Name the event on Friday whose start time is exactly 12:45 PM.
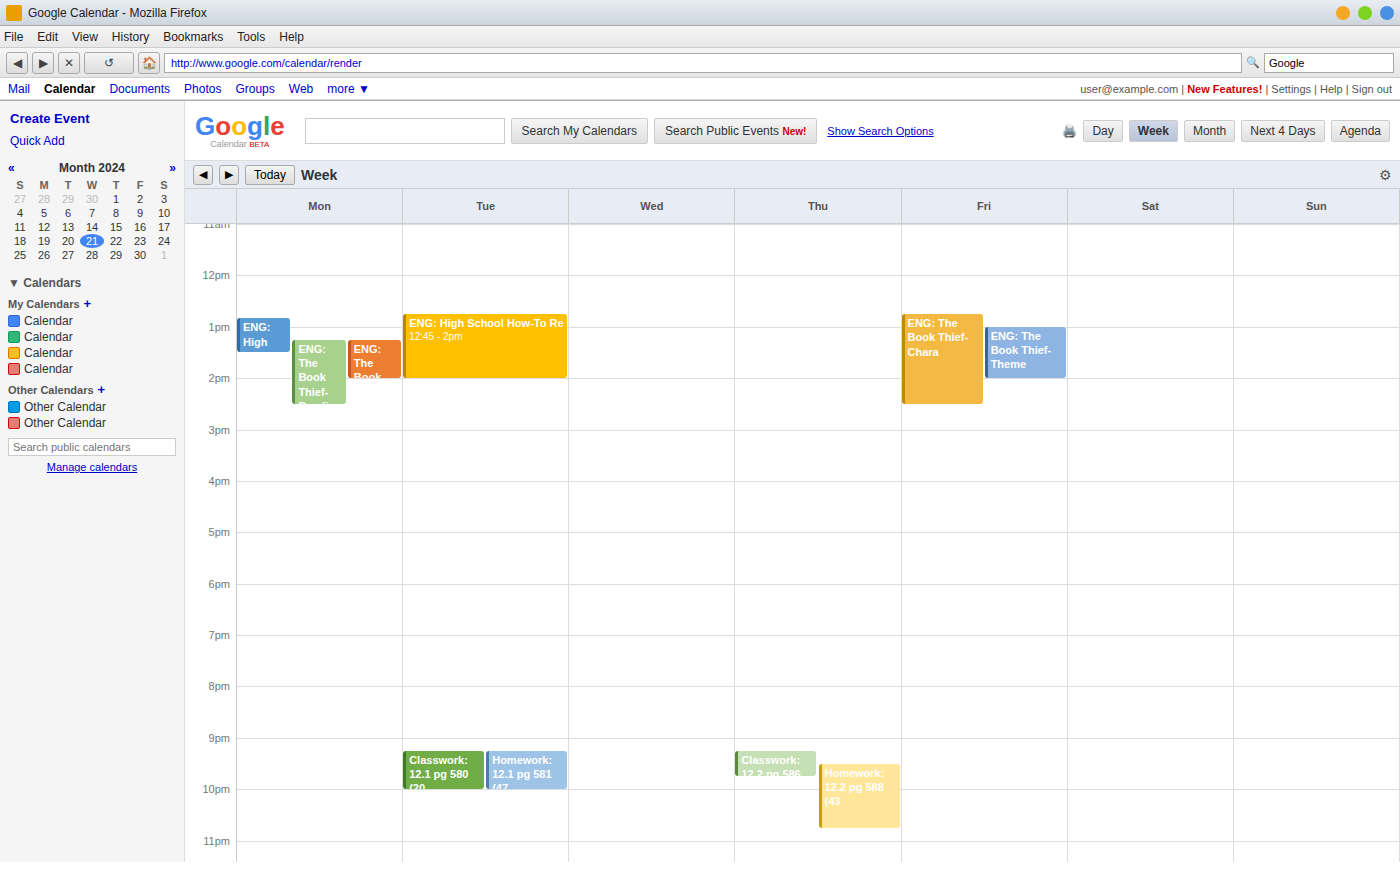
"ENG: The Book Thief- Chara"